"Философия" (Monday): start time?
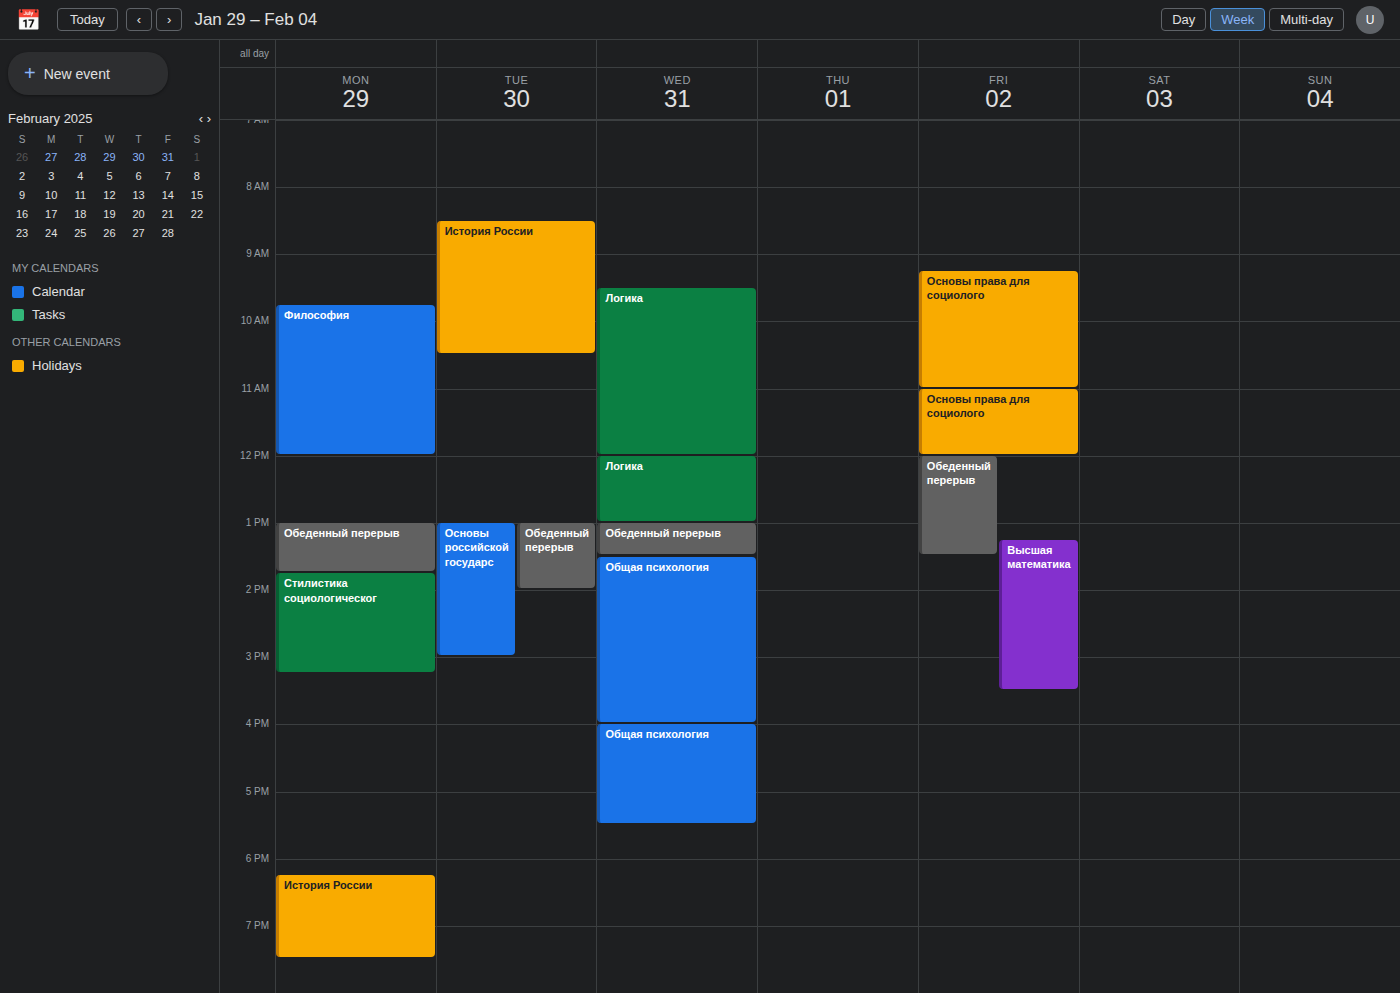
9:45 AM